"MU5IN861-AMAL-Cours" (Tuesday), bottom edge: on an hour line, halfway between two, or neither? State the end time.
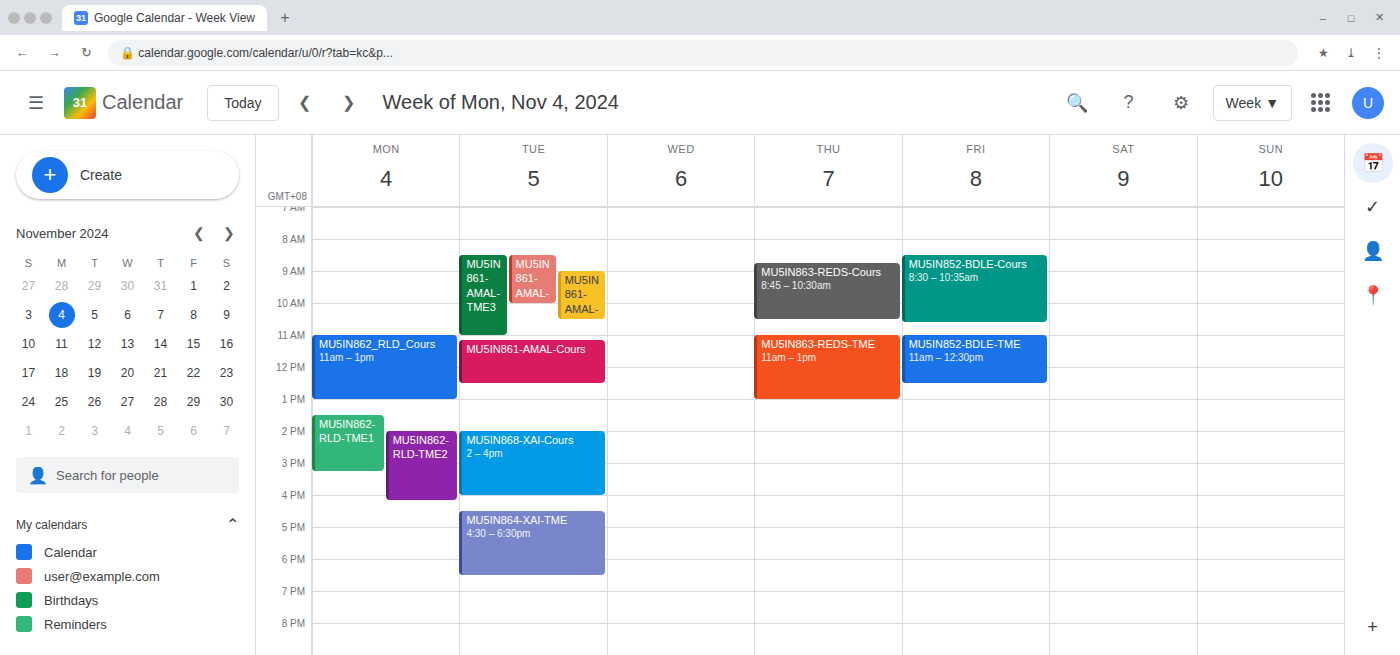
12:30 PM -- halfway between the 12 PM and 1 PM lines.